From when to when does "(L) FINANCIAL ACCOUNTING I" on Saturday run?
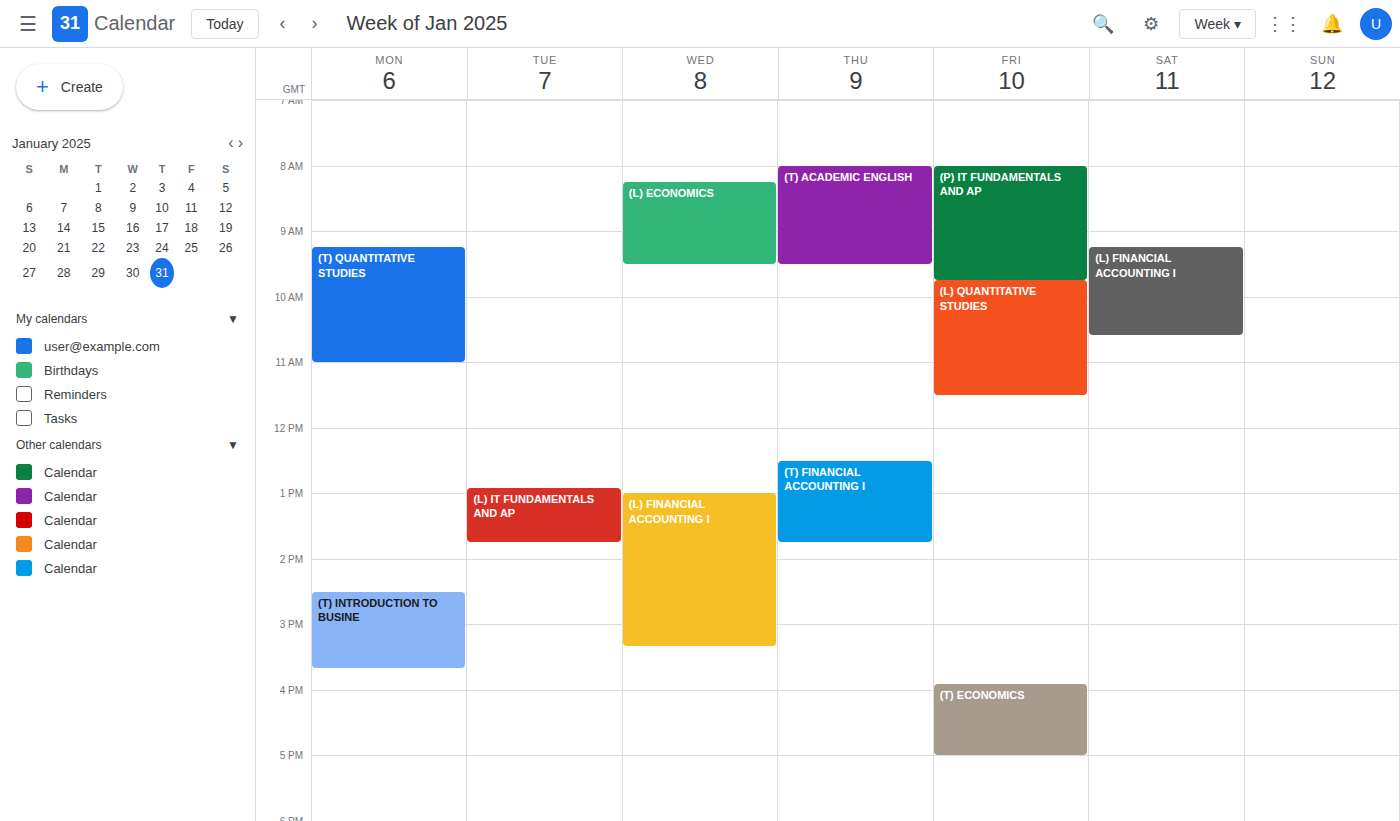
9:15 AM to 10:35 AM